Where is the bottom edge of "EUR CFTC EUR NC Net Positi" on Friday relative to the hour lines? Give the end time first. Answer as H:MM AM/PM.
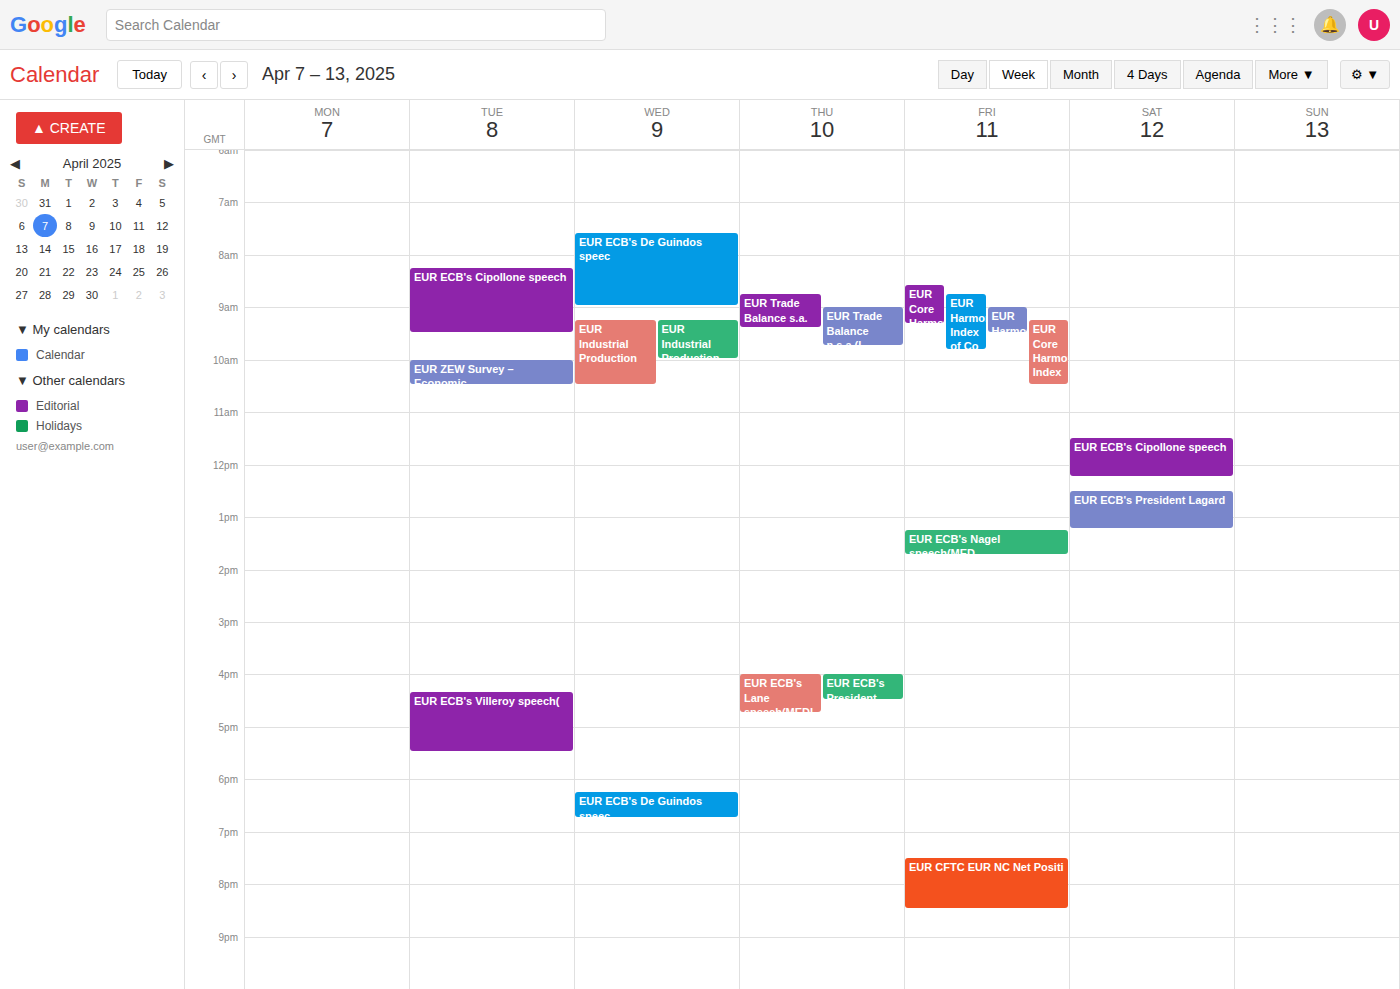
8:30 PM -- halfway between the 8 PM and 9 PM lines.